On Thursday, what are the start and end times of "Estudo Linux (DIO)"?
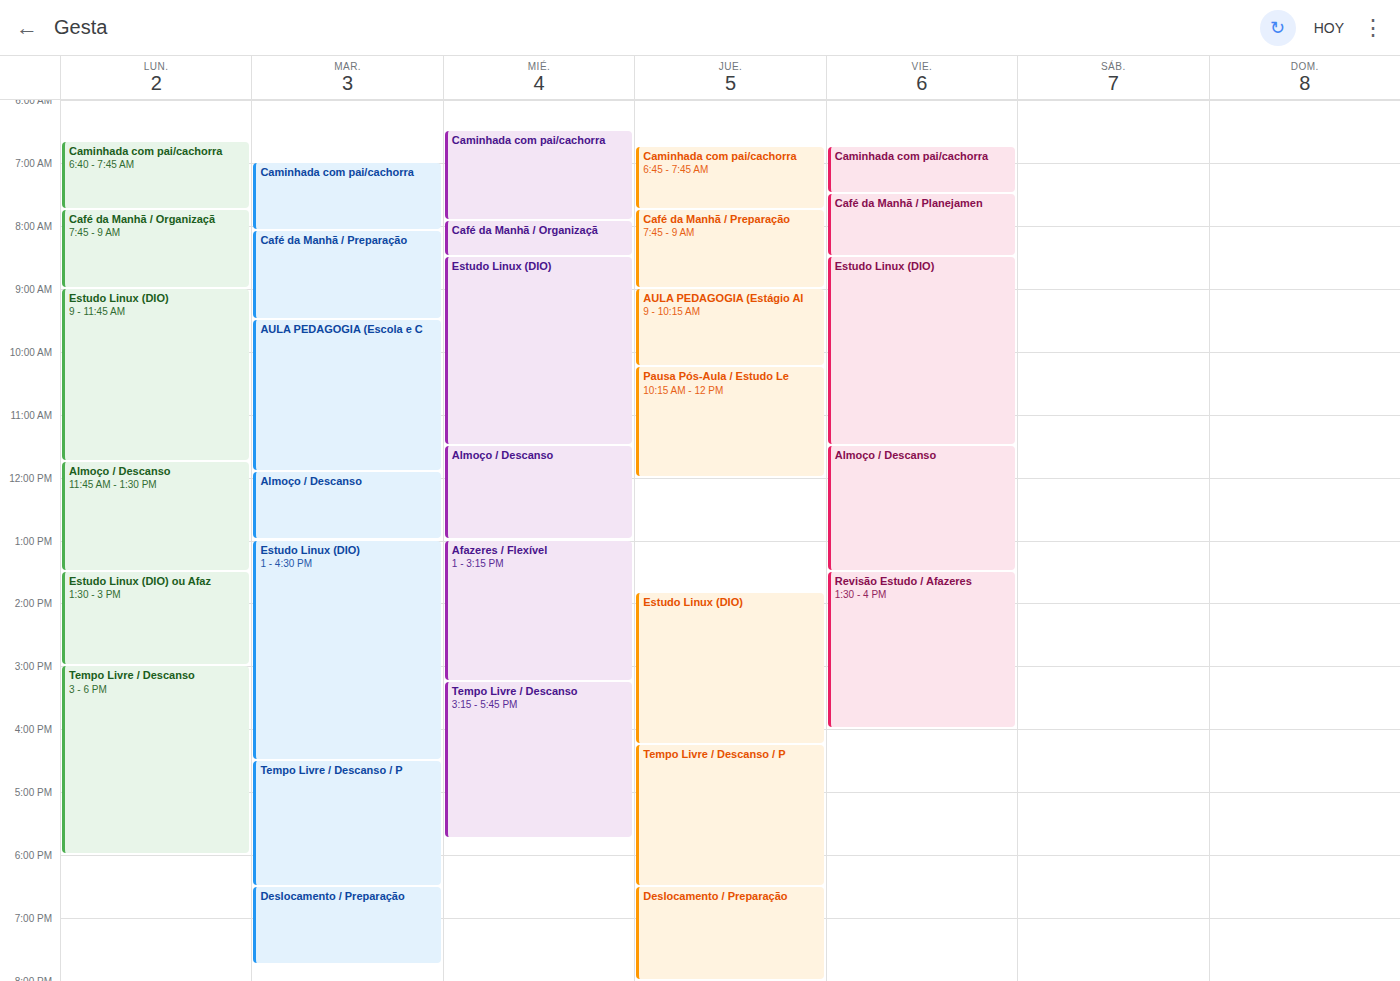
13:50 to 16:15